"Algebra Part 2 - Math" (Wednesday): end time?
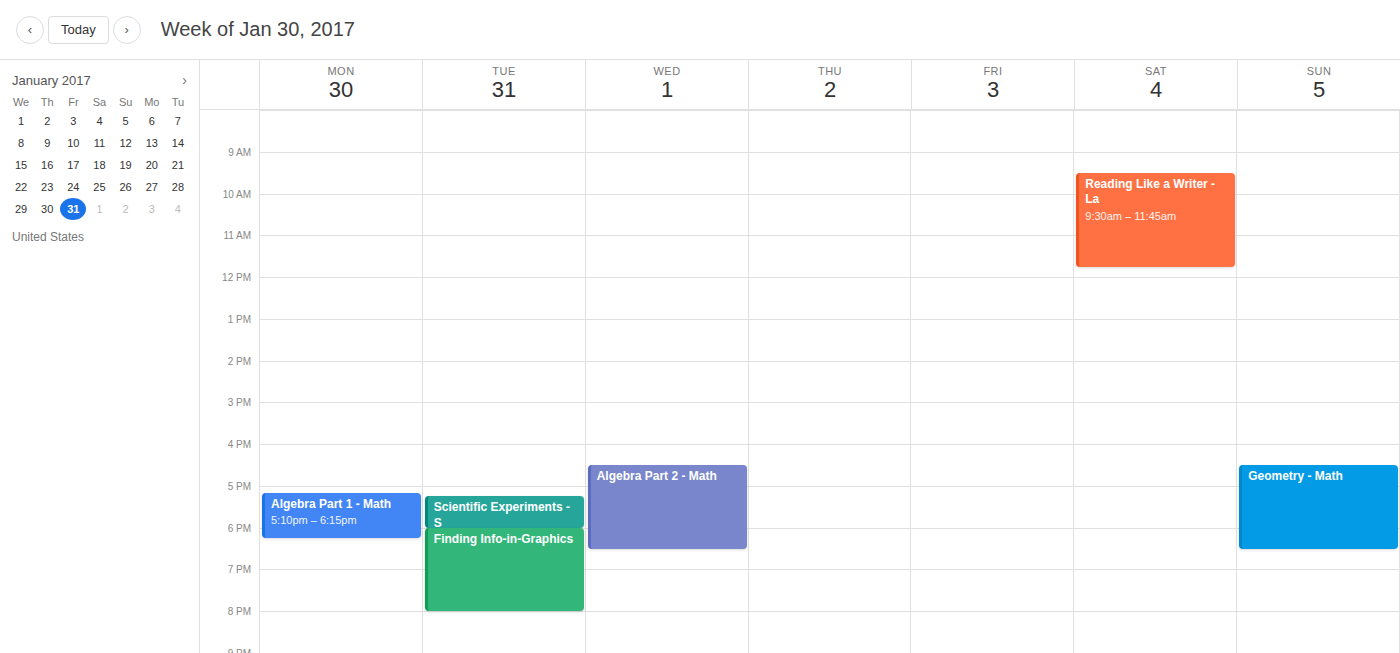
6:30 PM